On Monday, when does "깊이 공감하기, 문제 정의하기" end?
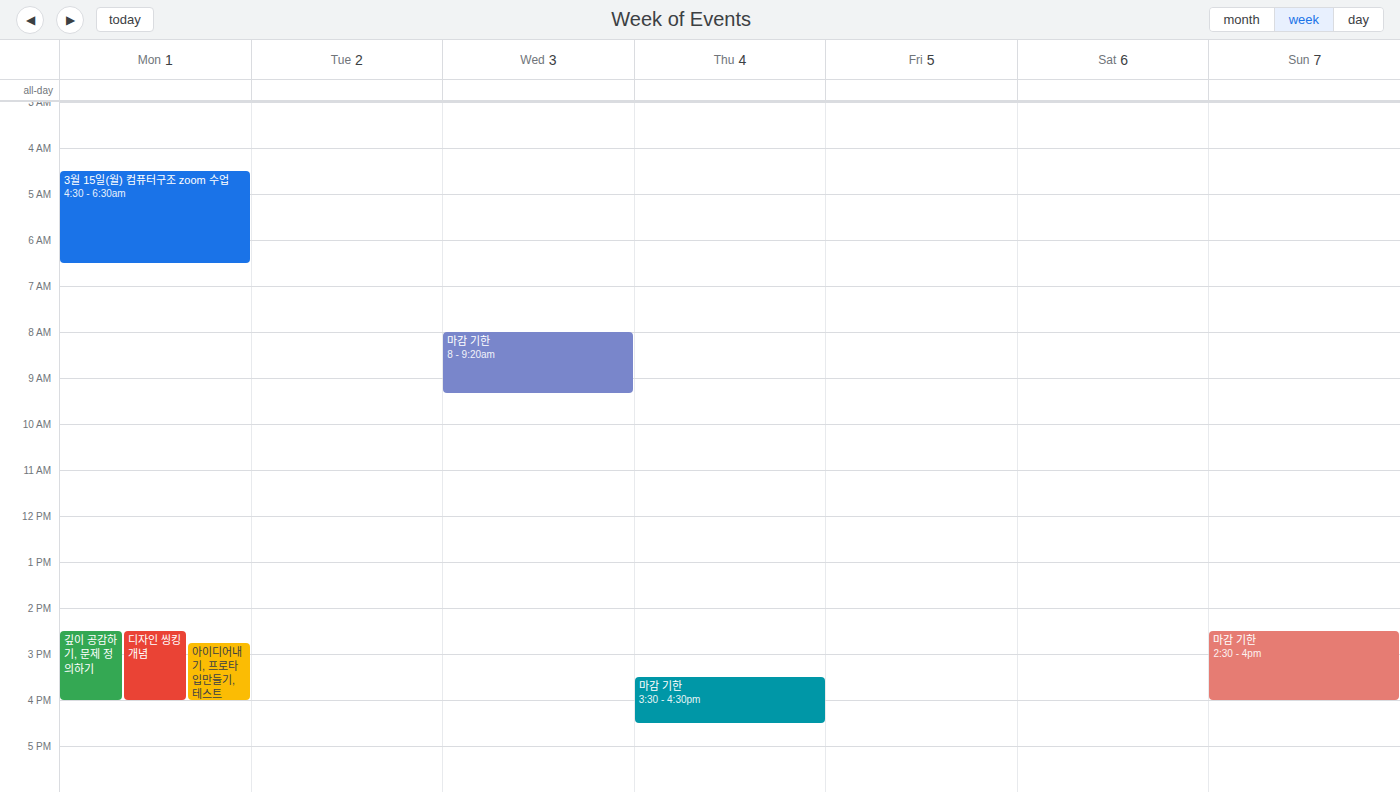
4:00 PM